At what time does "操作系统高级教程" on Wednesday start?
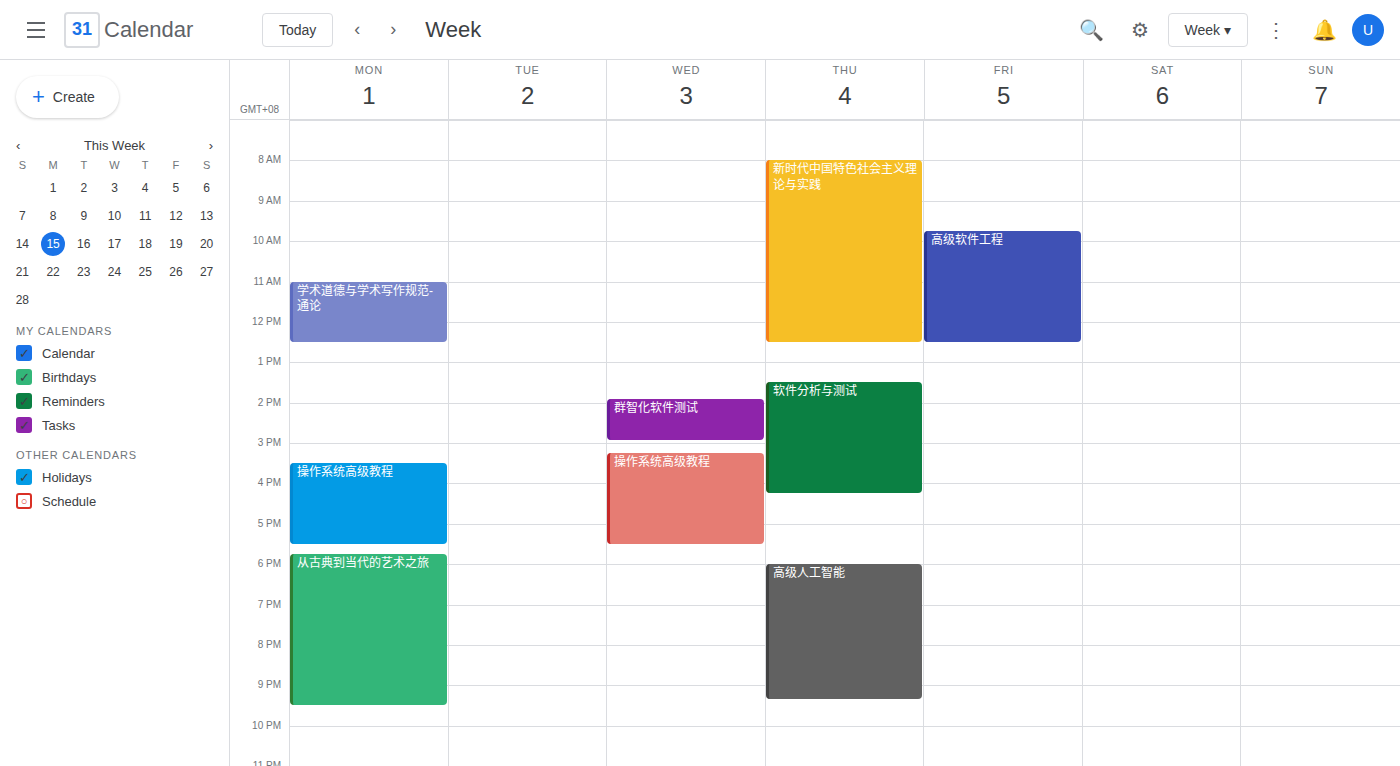
15:15